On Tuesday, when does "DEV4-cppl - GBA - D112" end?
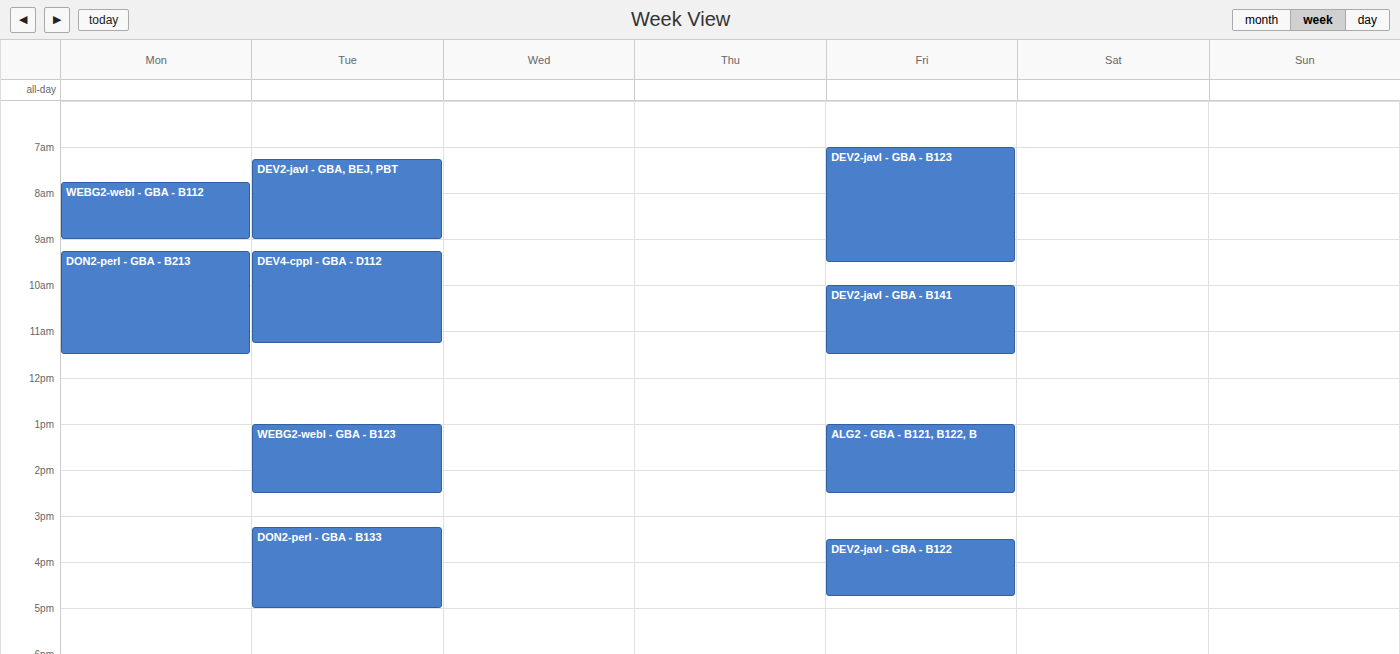
11:15